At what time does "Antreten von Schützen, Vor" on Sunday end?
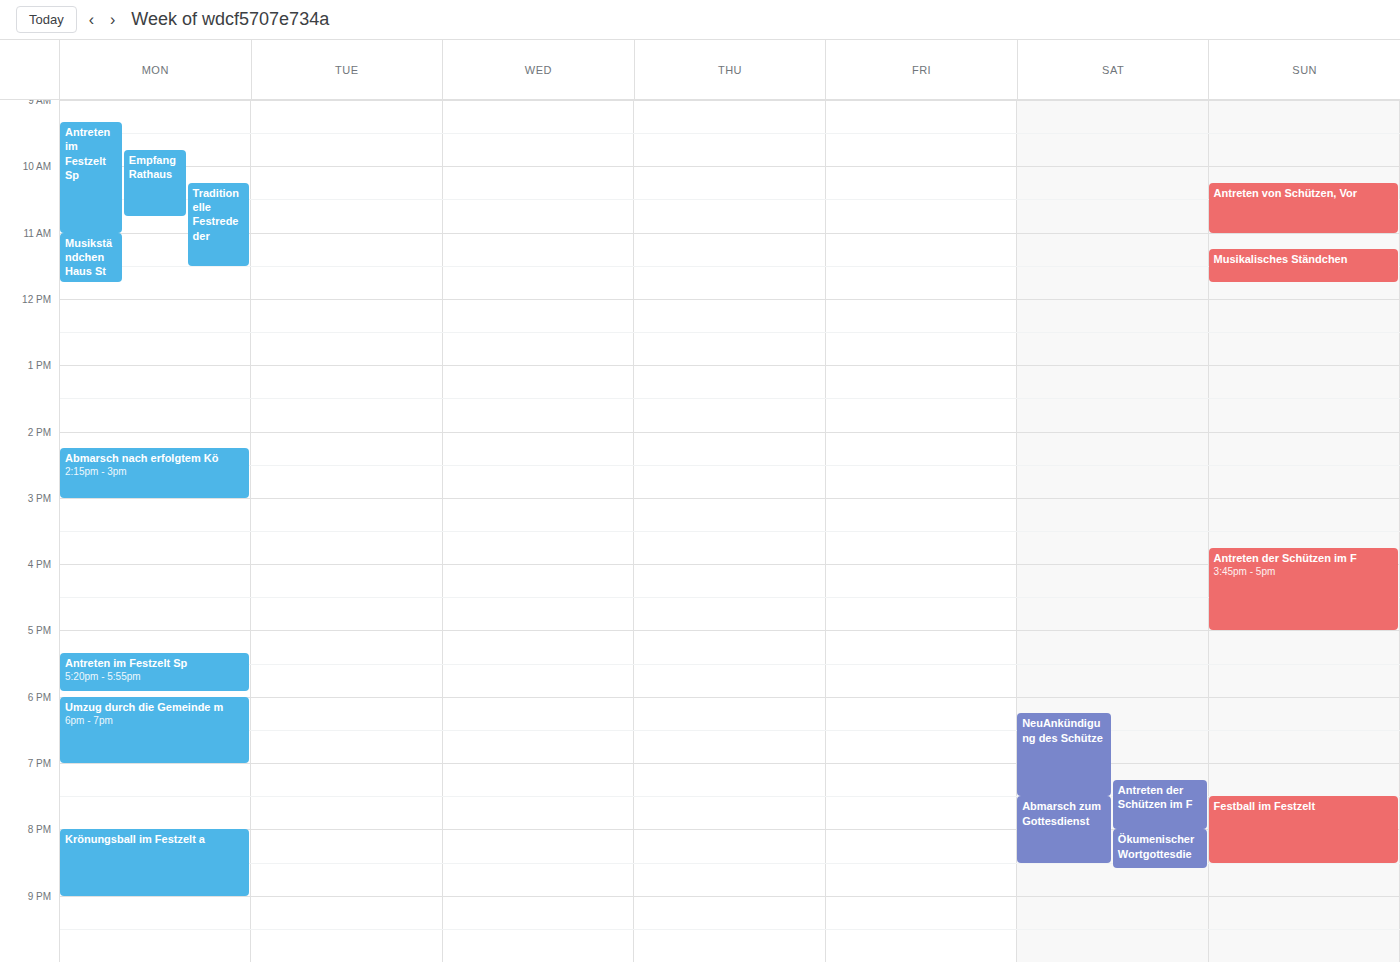
11:00 AM